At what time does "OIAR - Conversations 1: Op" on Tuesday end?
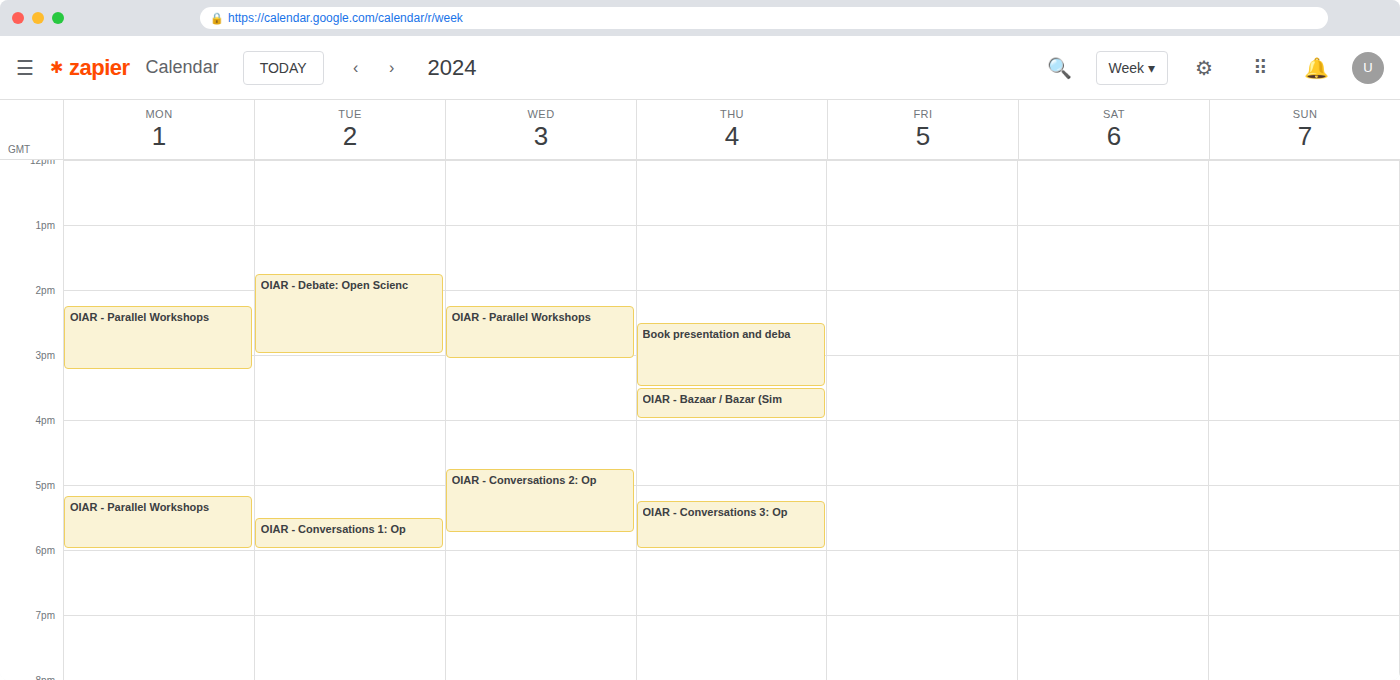
18:00